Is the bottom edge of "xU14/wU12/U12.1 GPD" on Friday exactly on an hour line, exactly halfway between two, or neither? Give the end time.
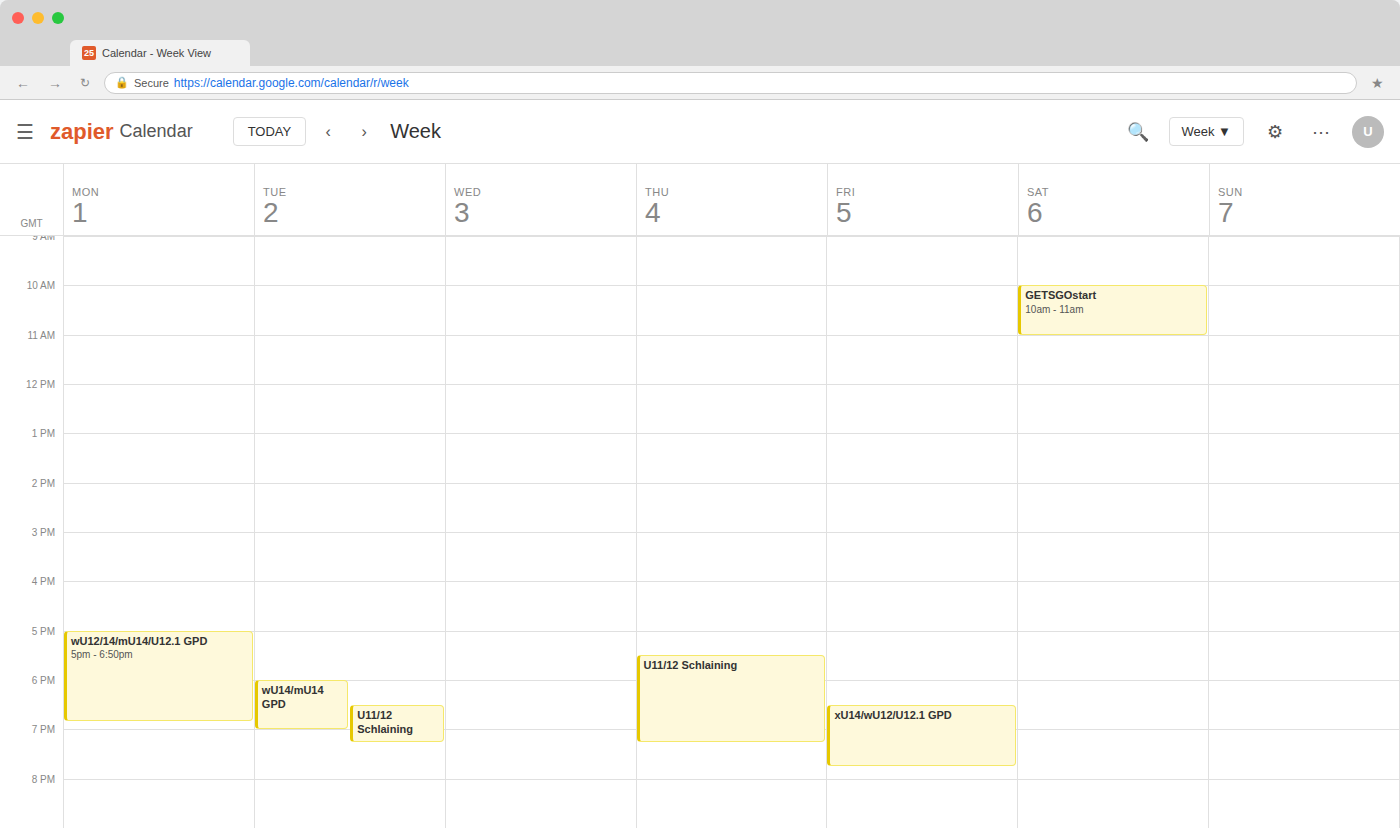
7:45 PM -- neither: three quarters of the way from the 7 PM line to the 8 PM line.